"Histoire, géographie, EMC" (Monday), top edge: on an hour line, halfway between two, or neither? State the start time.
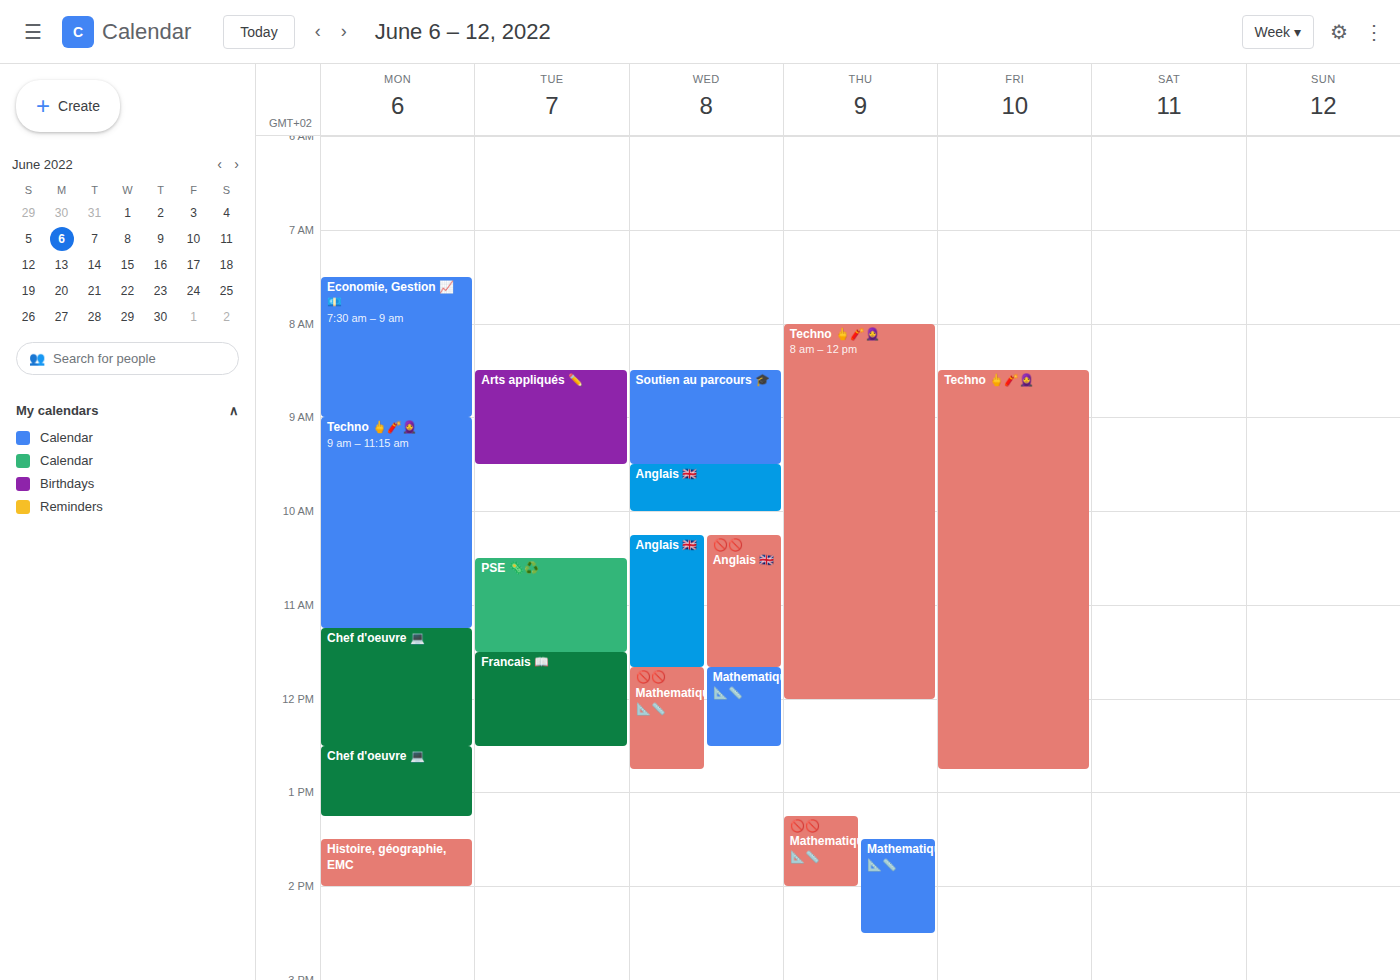
1:30 PM -- halfway between the 1 PM and 2 PM lines.